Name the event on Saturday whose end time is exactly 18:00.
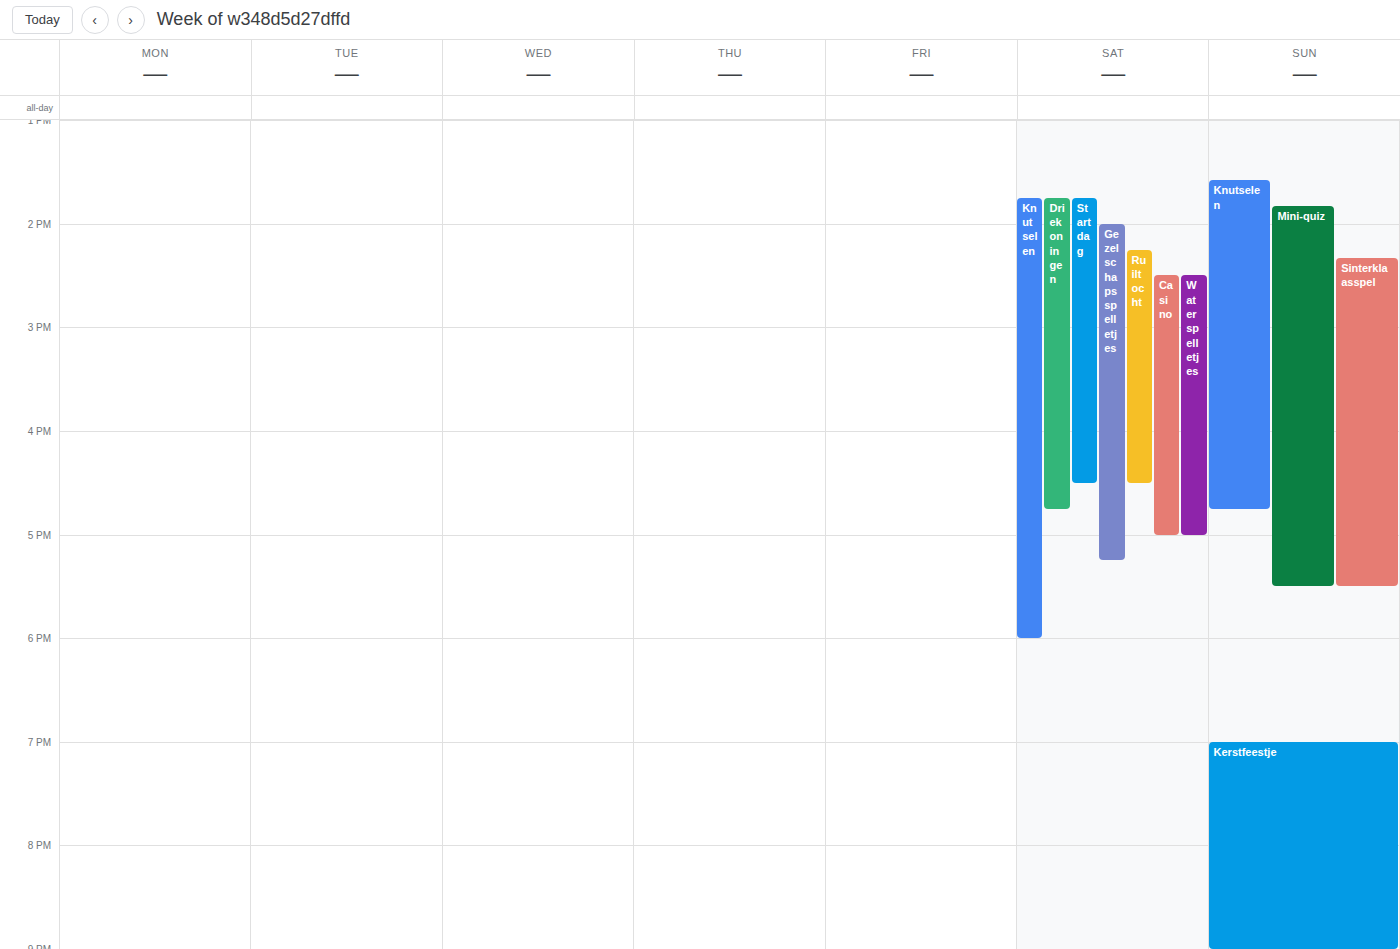
"Knutselen"